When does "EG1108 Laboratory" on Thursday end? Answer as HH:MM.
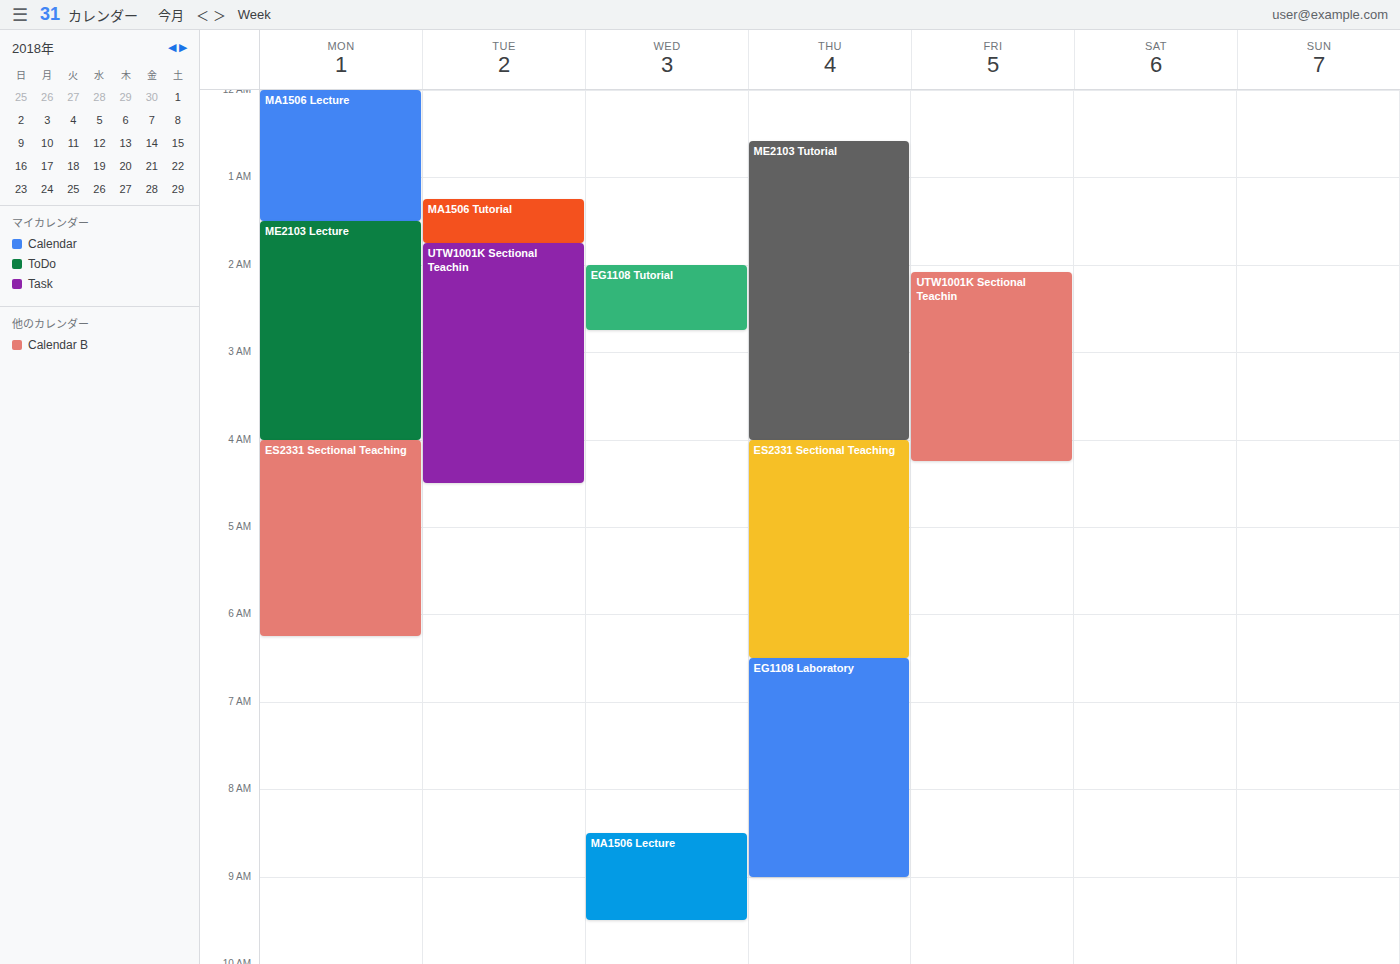
09:00